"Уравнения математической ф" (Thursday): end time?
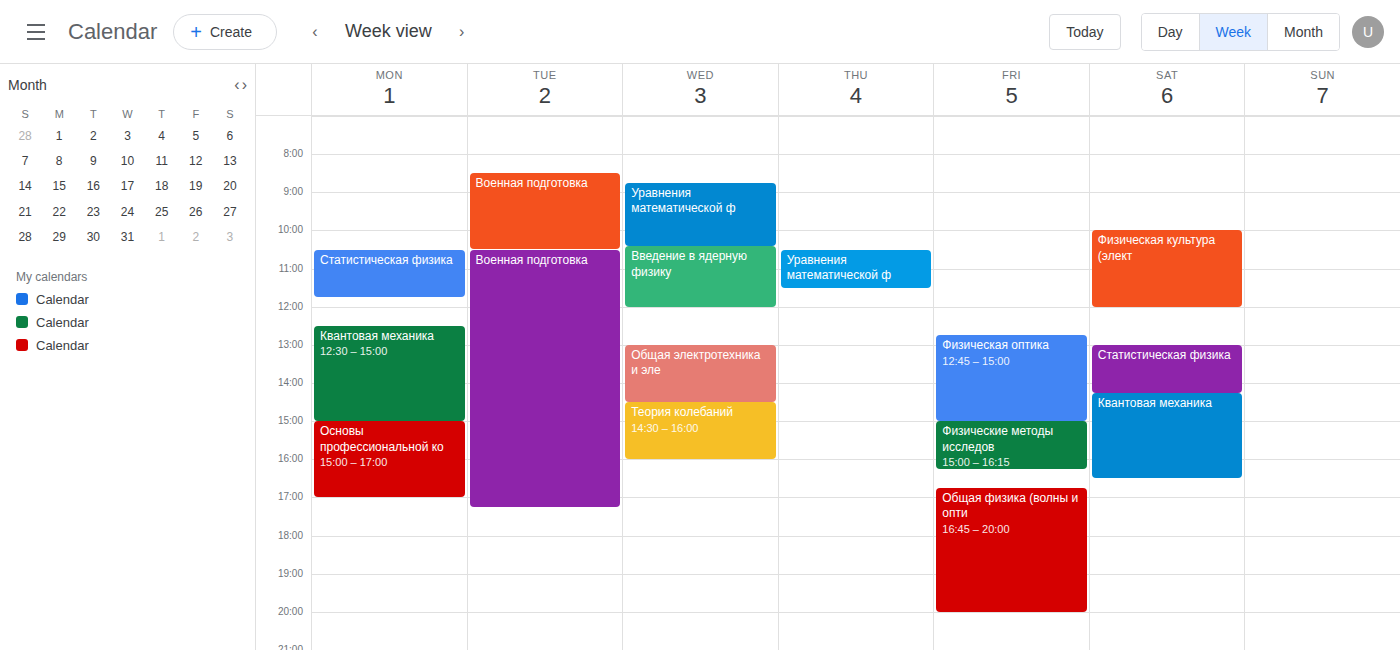
11:30 AM